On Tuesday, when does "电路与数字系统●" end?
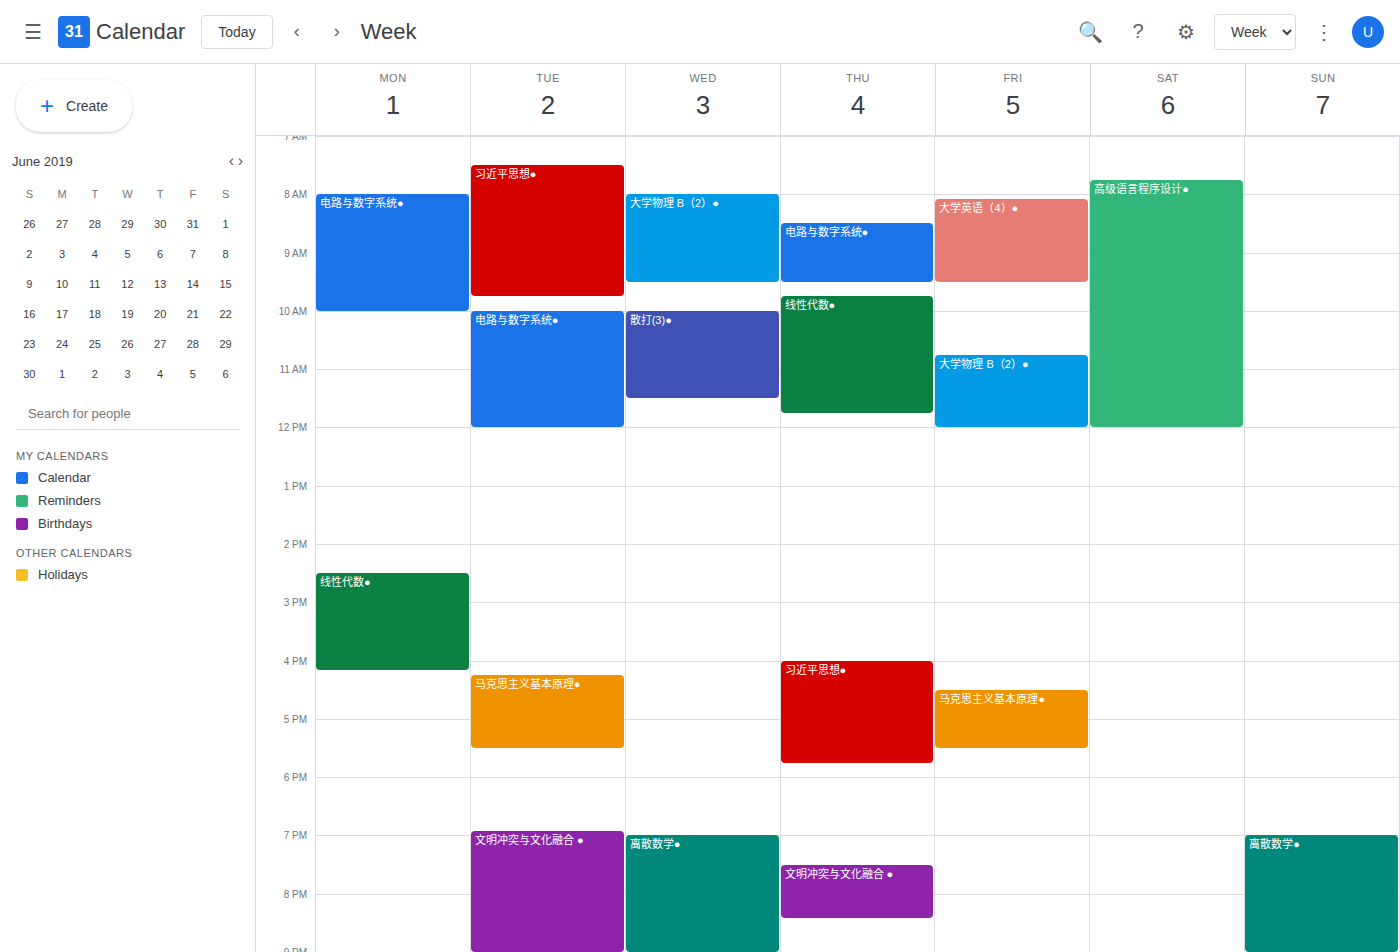
12:00 PM